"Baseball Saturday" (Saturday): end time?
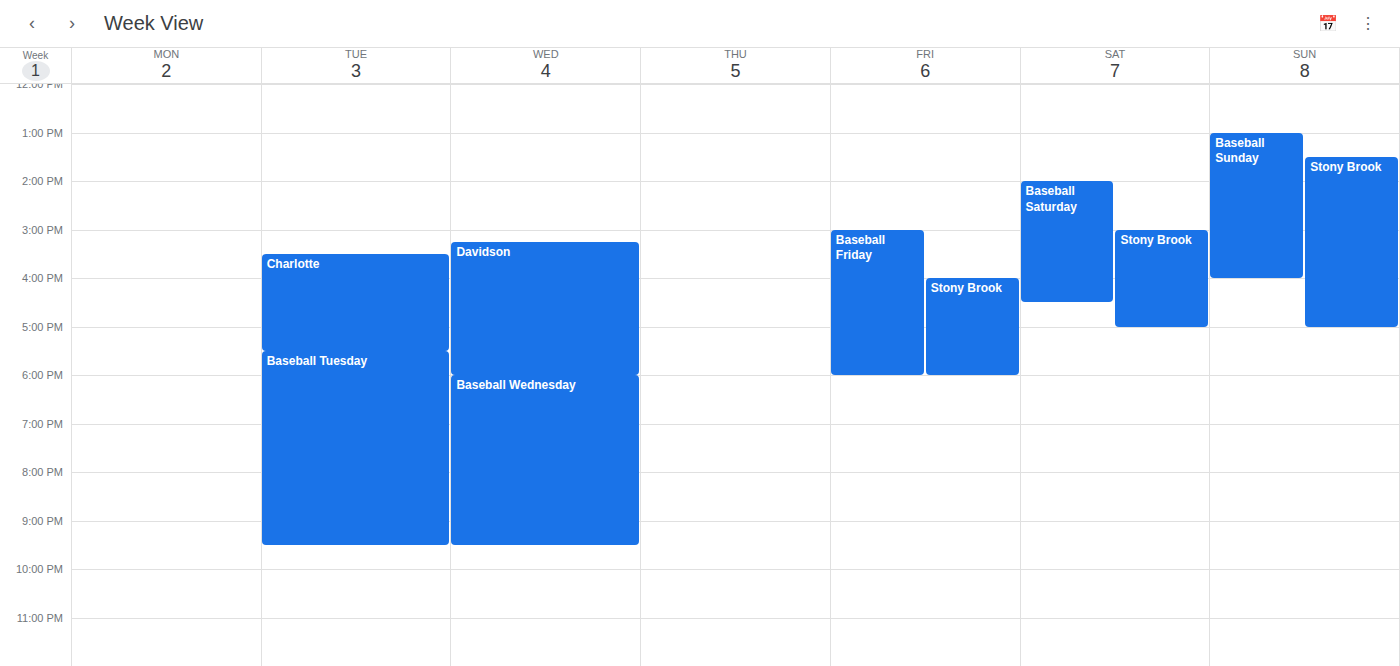
4:30 PM